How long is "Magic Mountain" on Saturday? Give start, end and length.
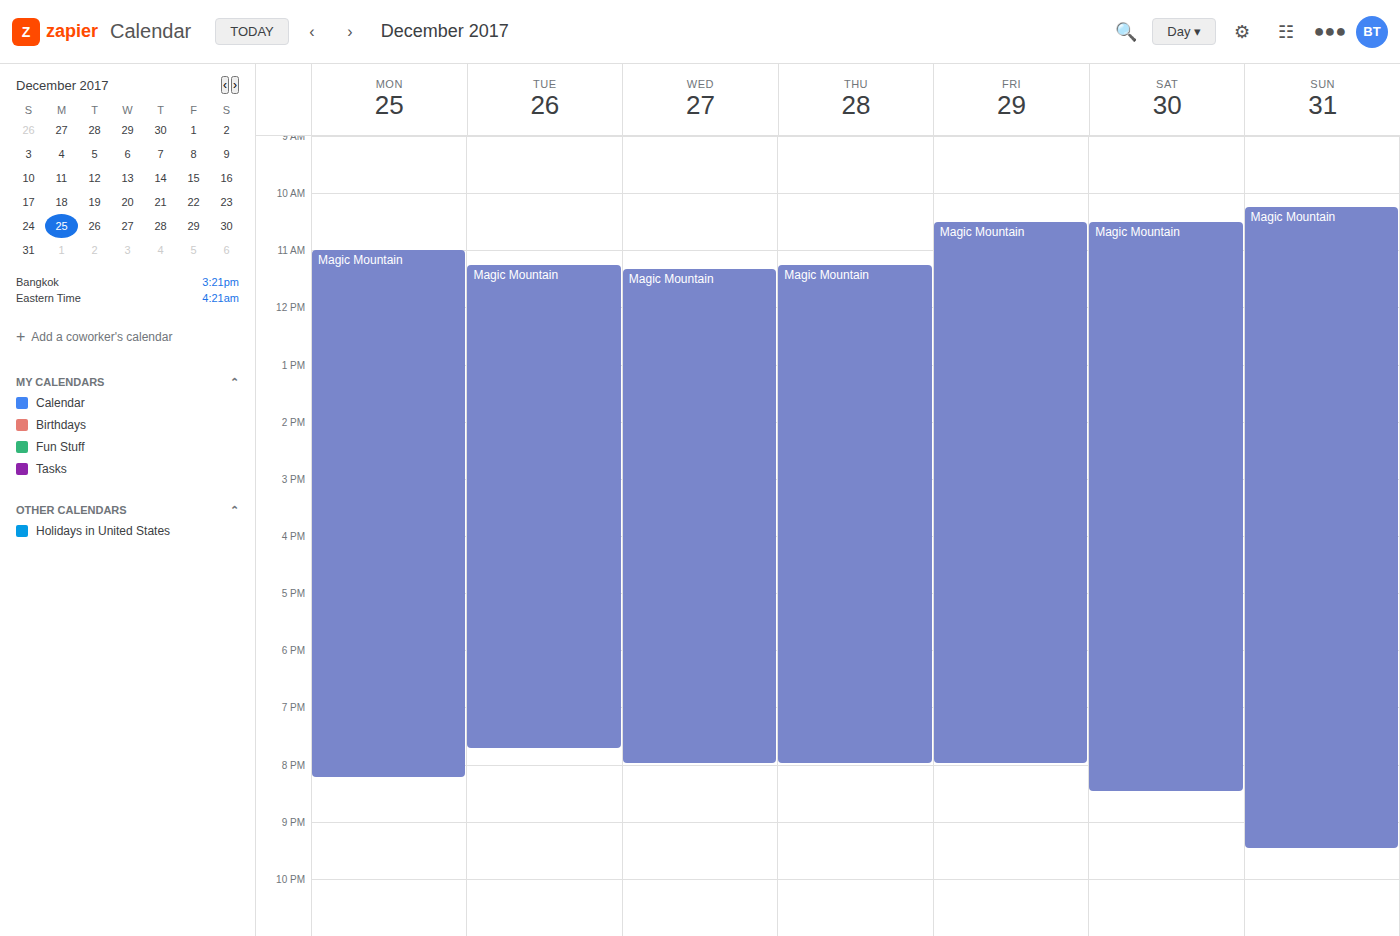
10:30 AM to 8:30 PM, 10 hours